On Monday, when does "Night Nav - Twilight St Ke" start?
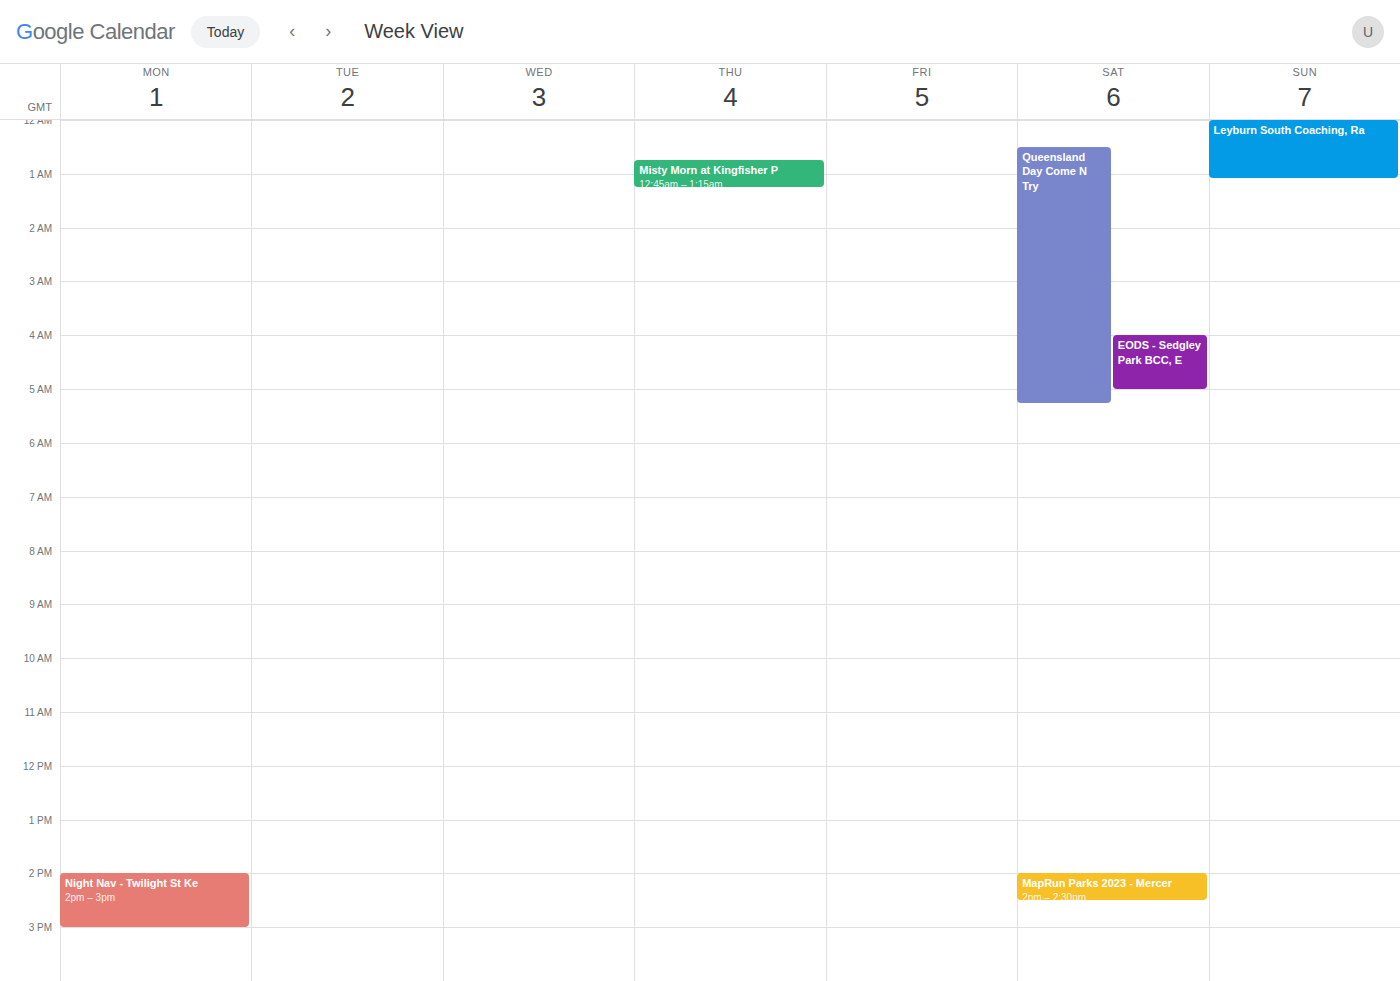
2:00 PM